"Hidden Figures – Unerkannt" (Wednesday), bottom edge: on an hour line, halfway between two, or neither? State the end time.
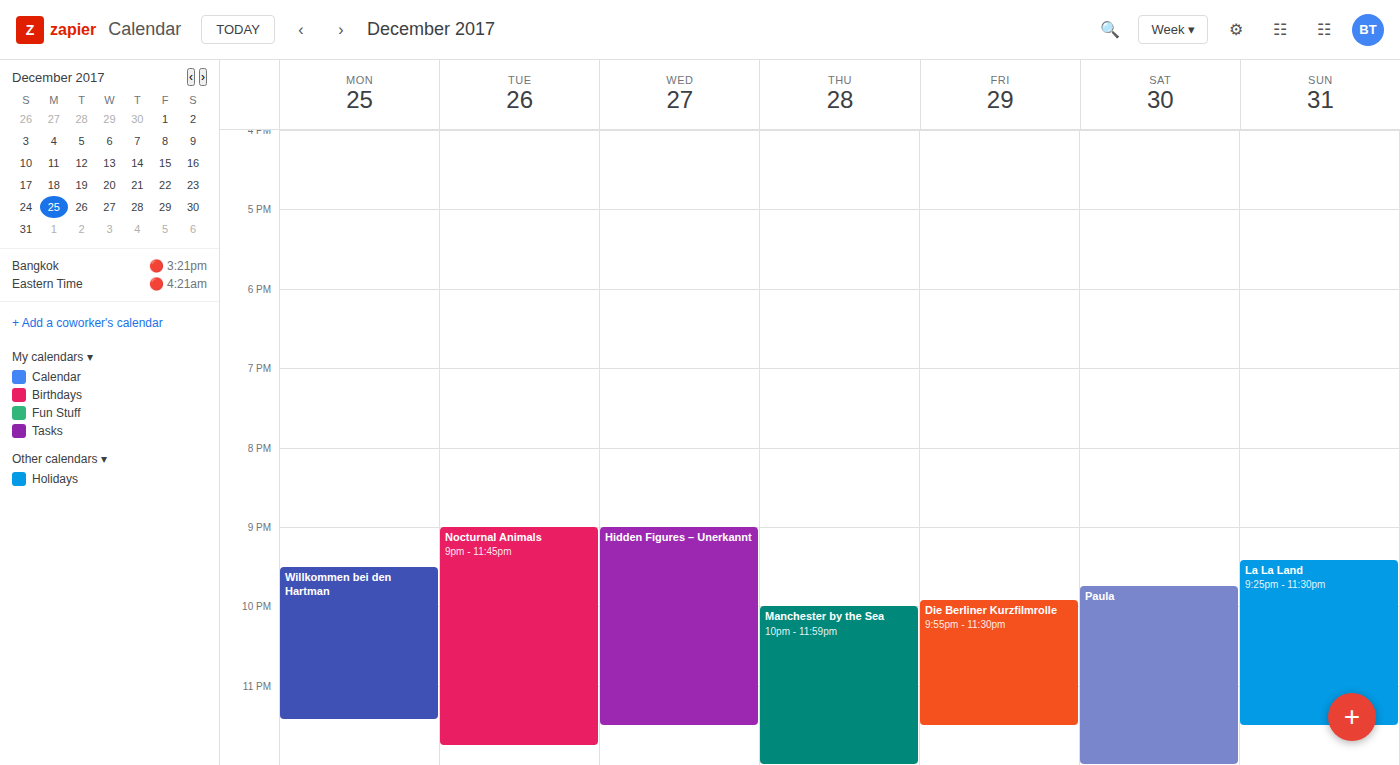
11:30 PM -- halfway between the 11 PM and 12 AM lines.